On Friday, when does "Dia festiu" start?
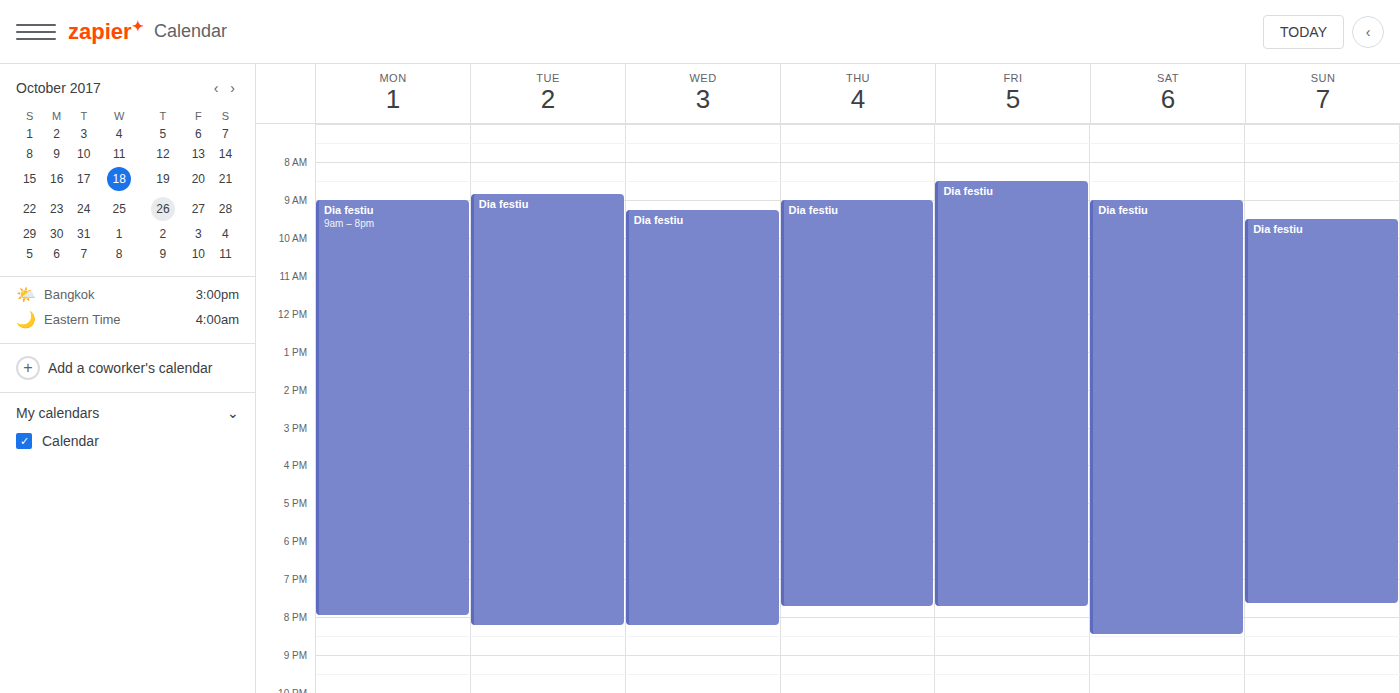
08:30